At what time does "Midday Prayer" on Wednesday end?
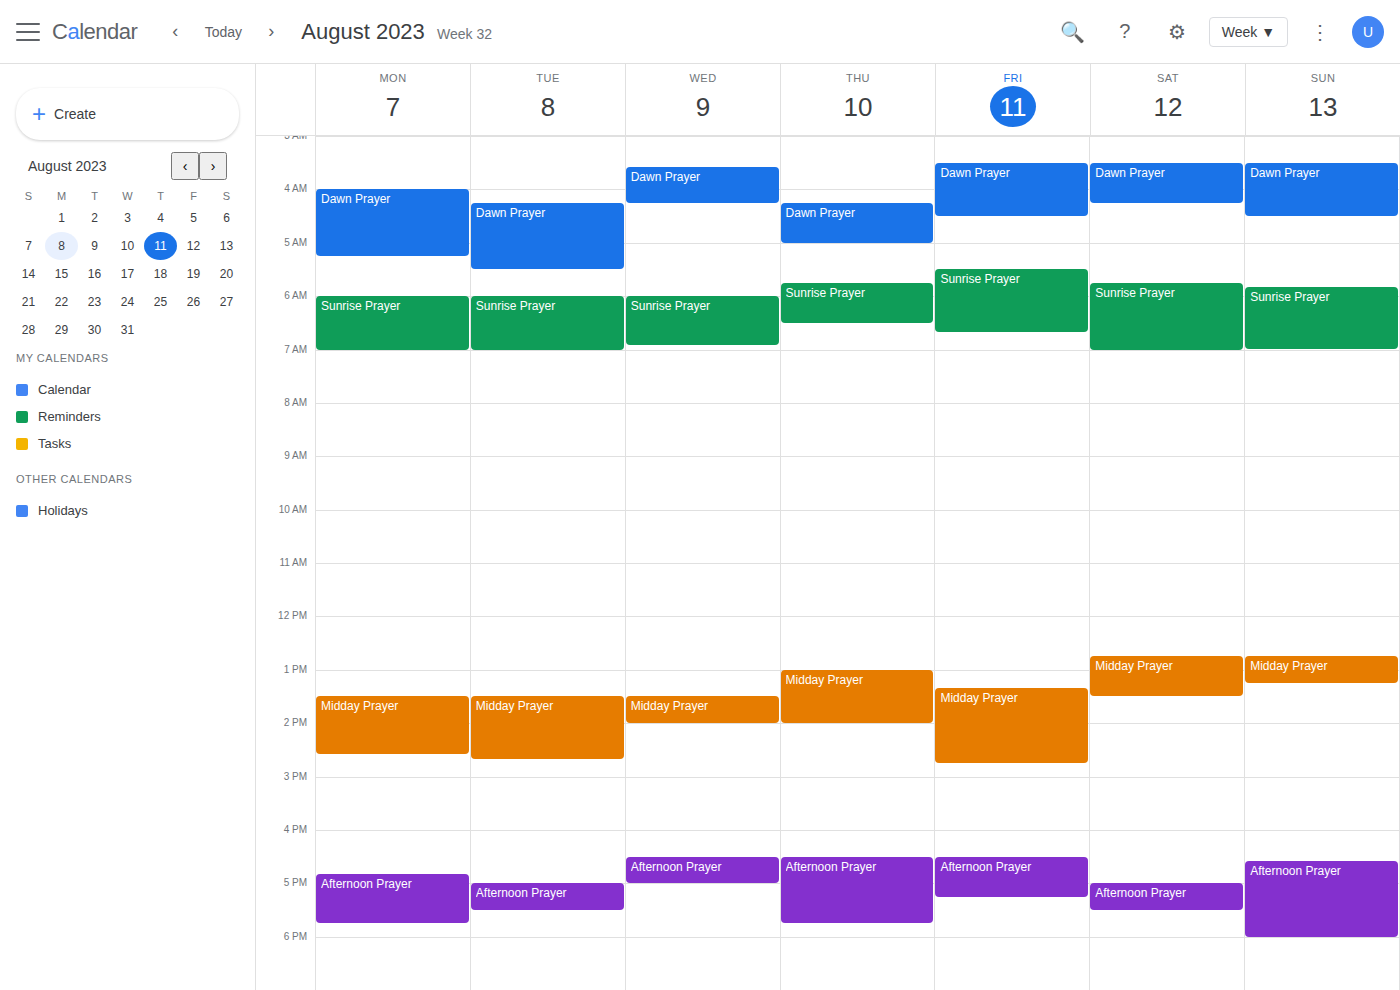
14:00